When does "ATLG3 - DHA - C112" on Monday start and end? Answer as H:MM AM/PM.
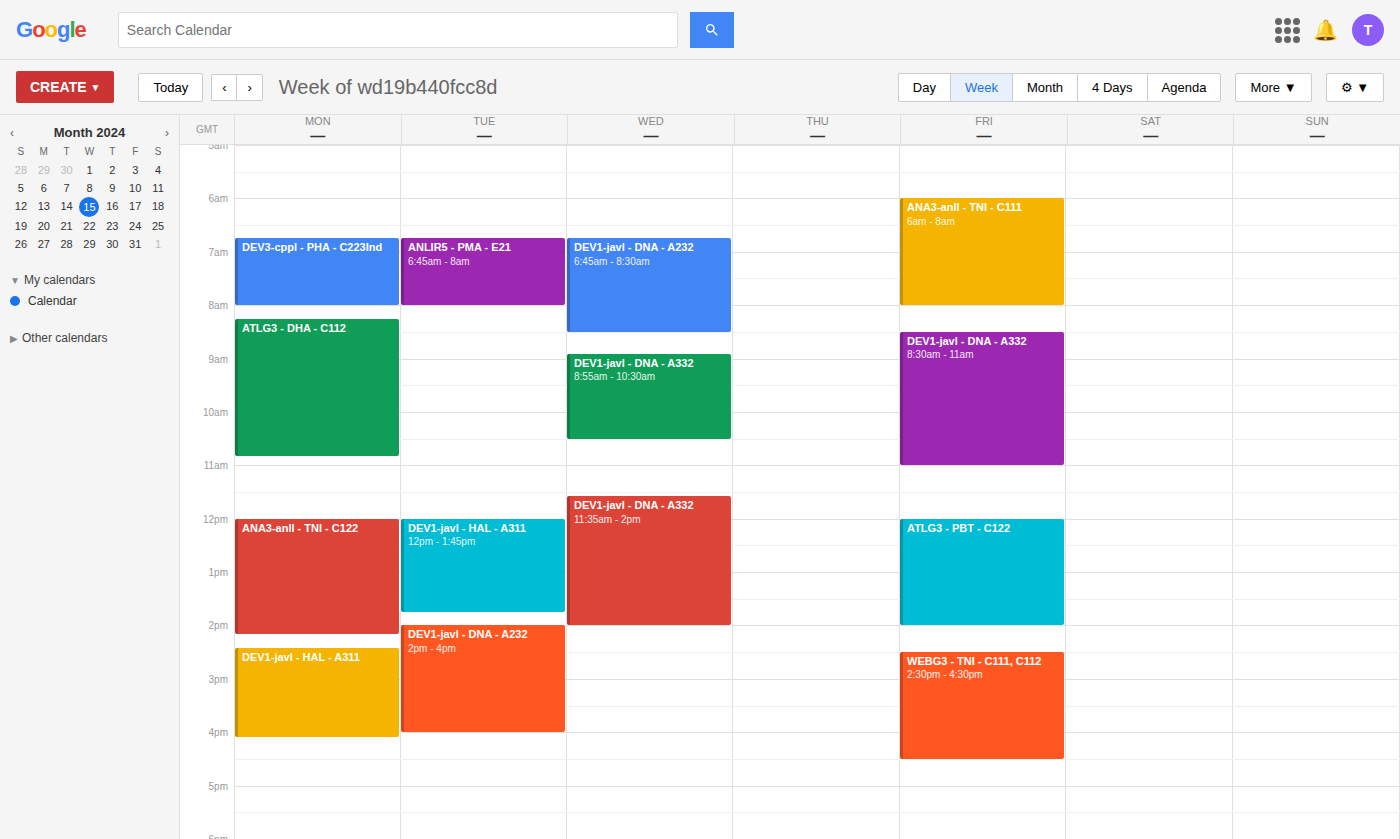
8:15 AM to 10:50 AM